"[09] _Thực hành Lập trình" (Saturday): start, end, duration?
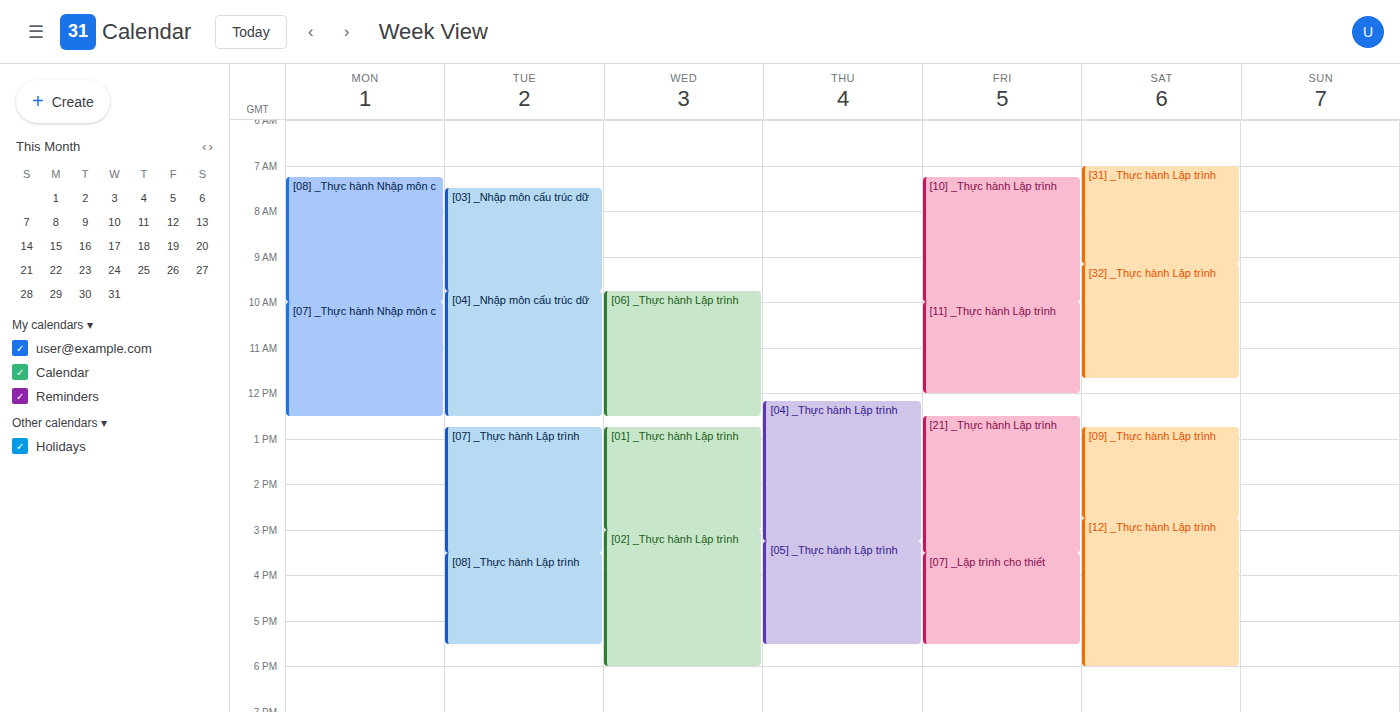
12:45 to 14:45, 2 hours